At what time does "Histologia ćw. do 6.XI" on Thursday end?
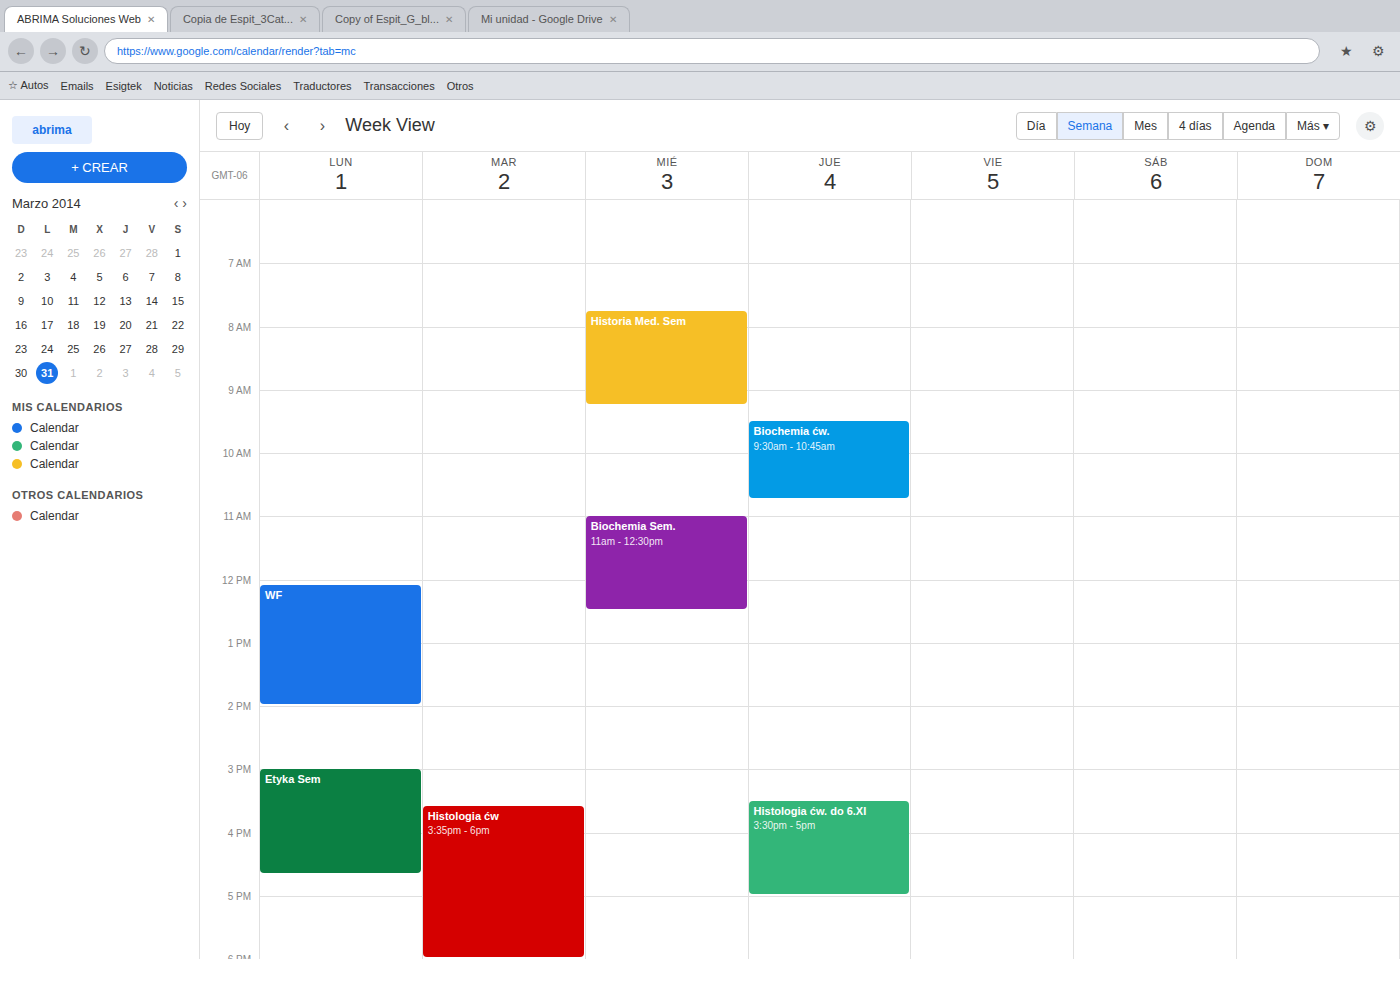
5:00 PM